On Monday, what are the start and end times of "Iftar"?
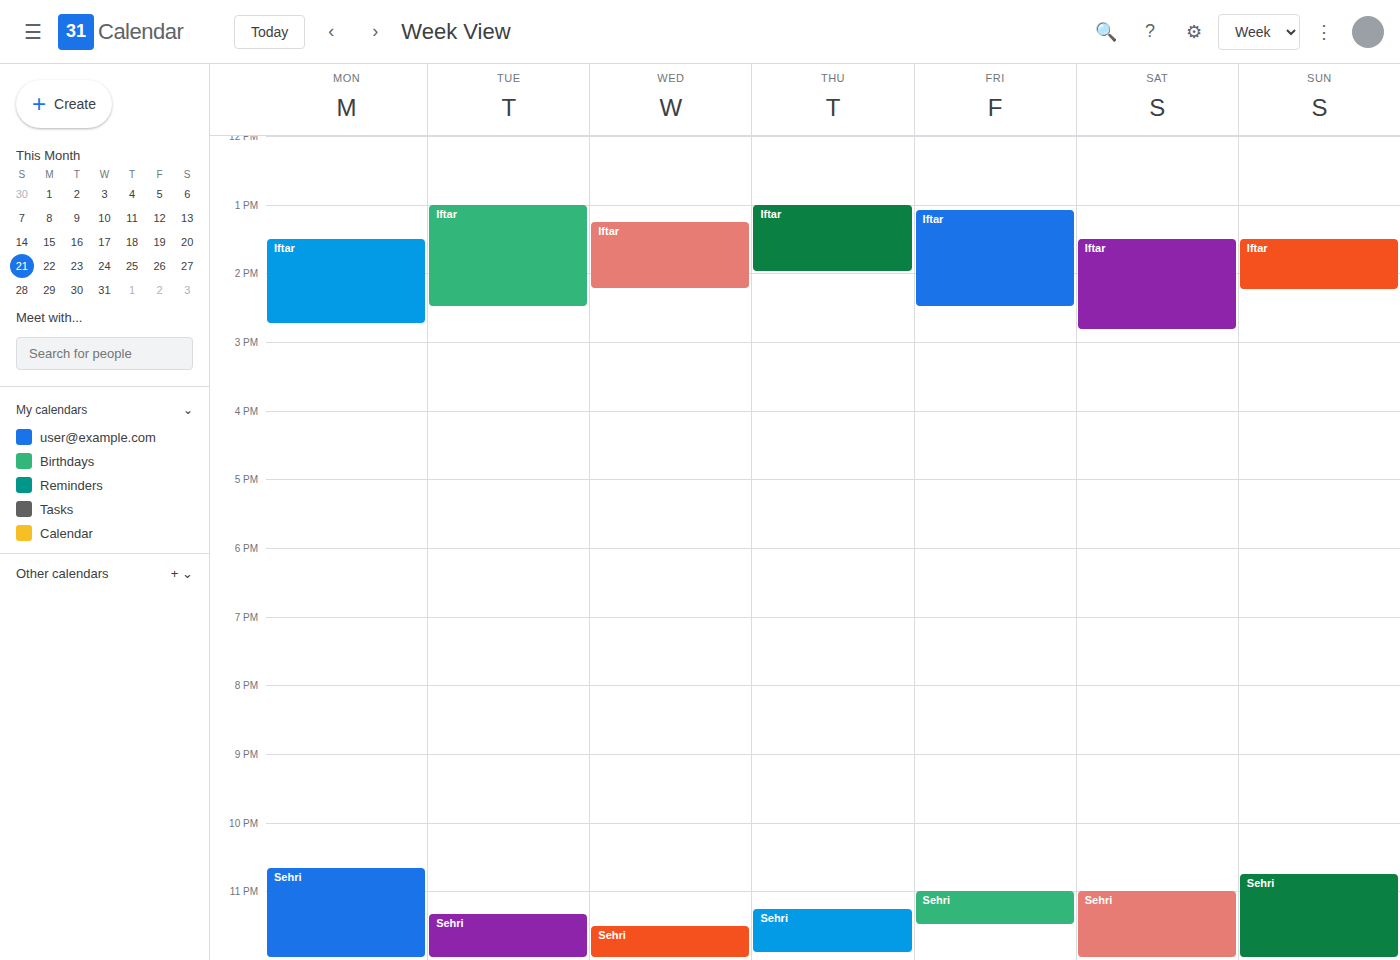
1:30 PM to 2:45 PM